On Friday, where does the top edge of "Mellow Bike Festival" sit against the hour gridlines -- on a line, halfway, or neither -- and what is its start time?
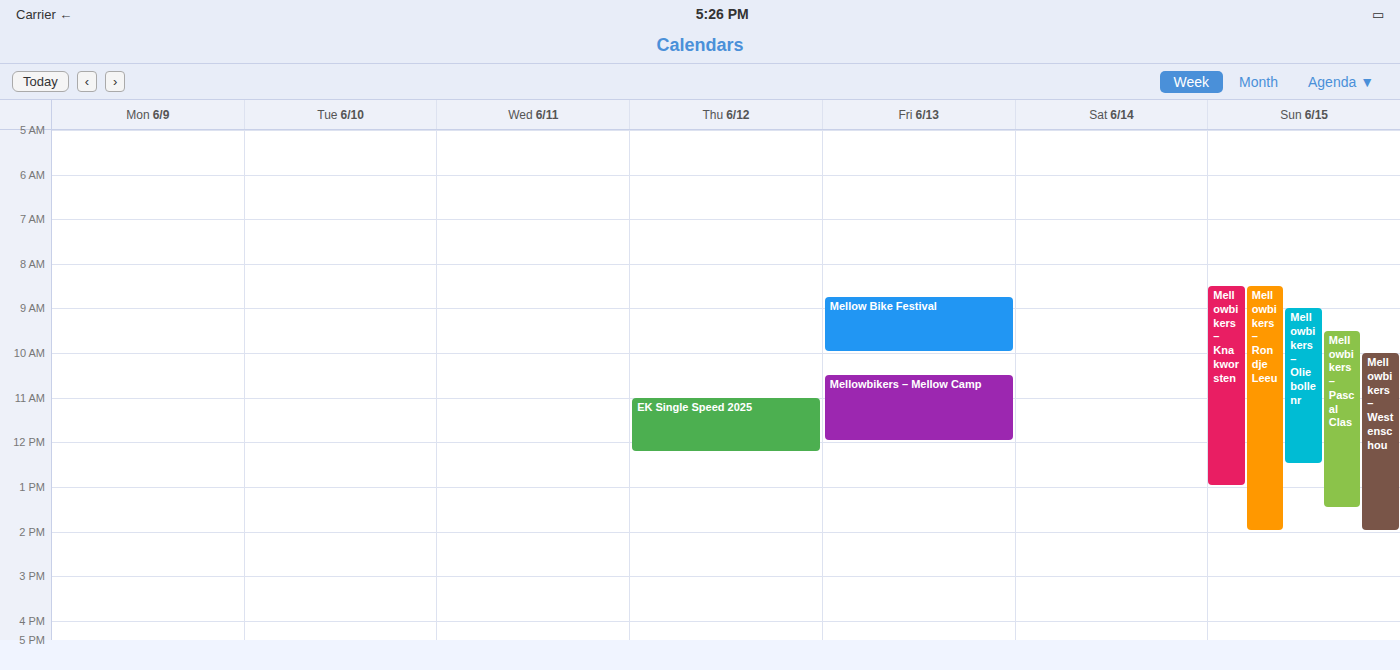
8:45 AM -- neither: three quarters of the way from the 8 AM line to the 9 AM line.